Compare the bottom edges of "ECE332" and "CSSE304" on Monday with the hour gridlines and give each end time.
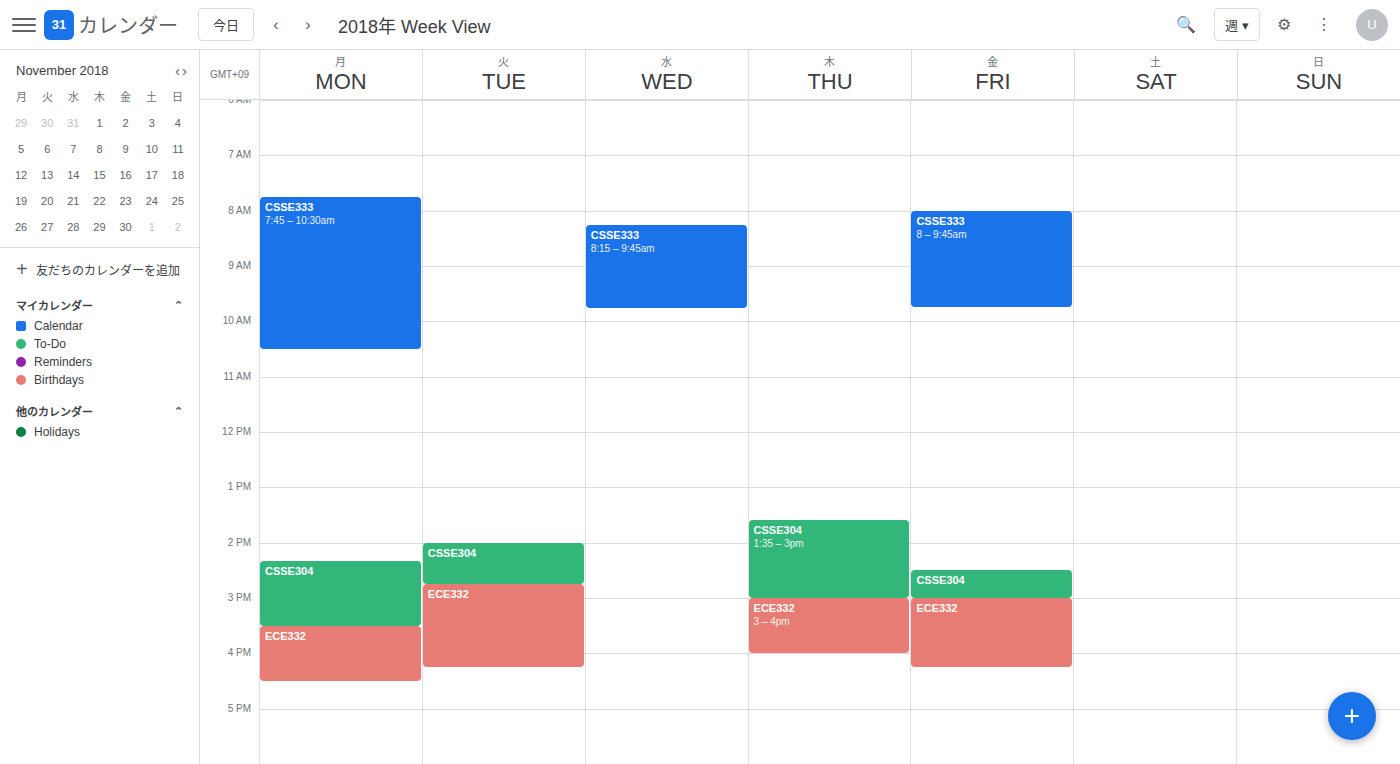
"ECE332": 4:30 PM, halfway between the 4 PM and 5 PM lines. "CSSE304": 3:30 PM, halfway between the 3 PM and 4 PM lines.